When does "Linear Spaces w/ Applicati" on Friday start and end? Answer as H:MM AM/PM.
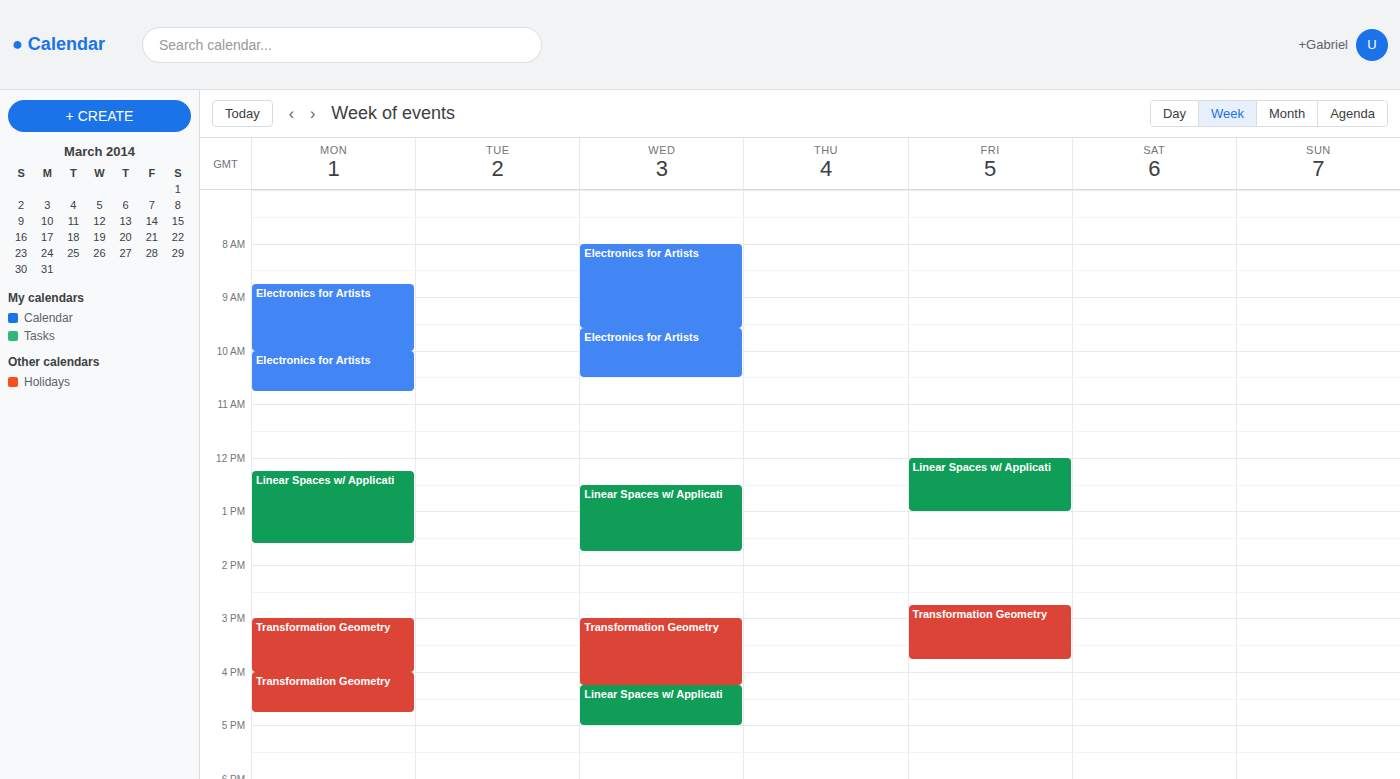
12:00 PM to 1:00 PM